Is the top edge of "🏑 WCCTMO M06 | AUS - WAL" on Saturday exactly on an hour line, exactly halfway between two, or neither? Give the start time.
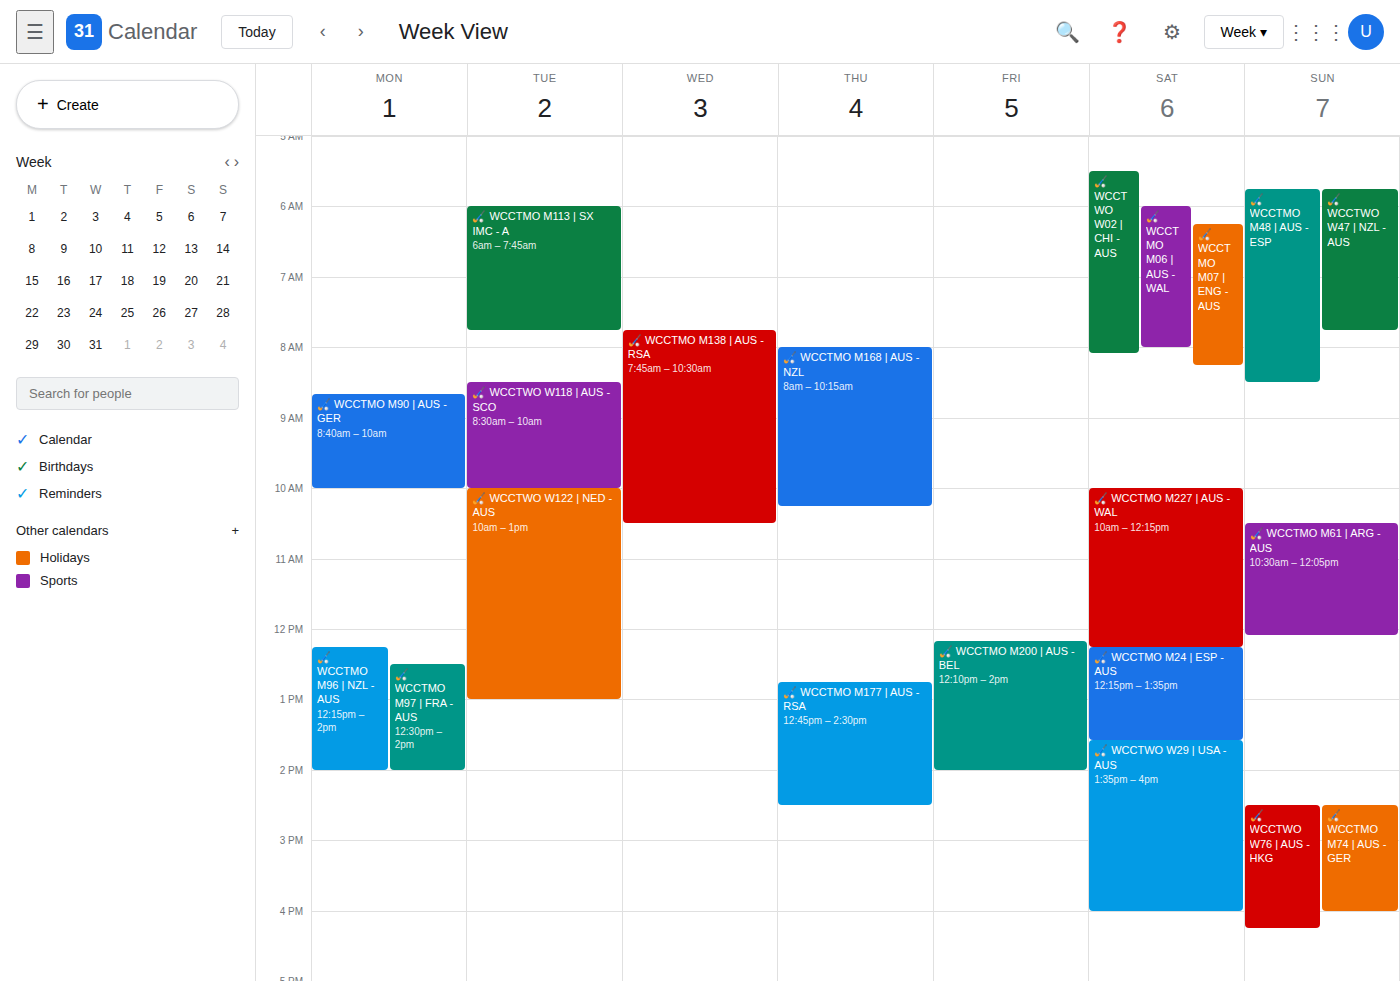
6:00 AM -- exactly on the 6 AM line.